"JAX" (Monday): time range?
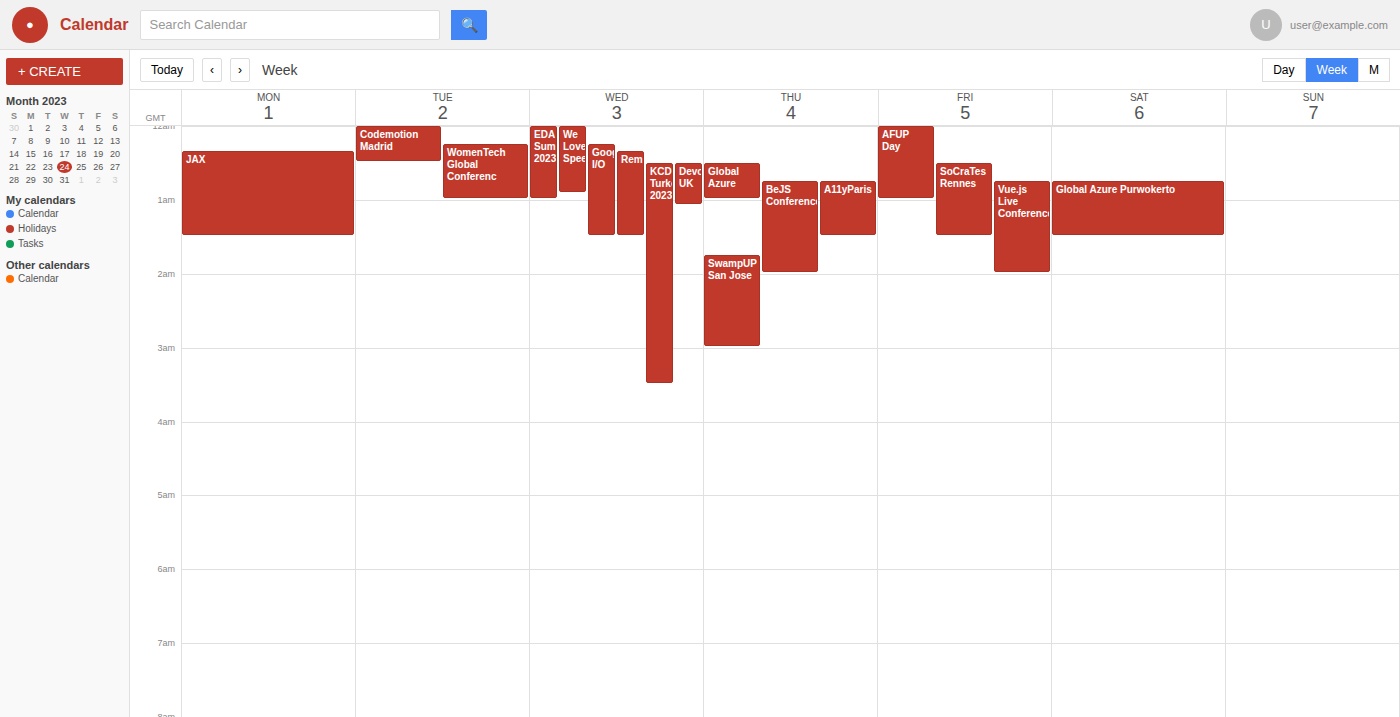
12:20 AM to 1:30 AM